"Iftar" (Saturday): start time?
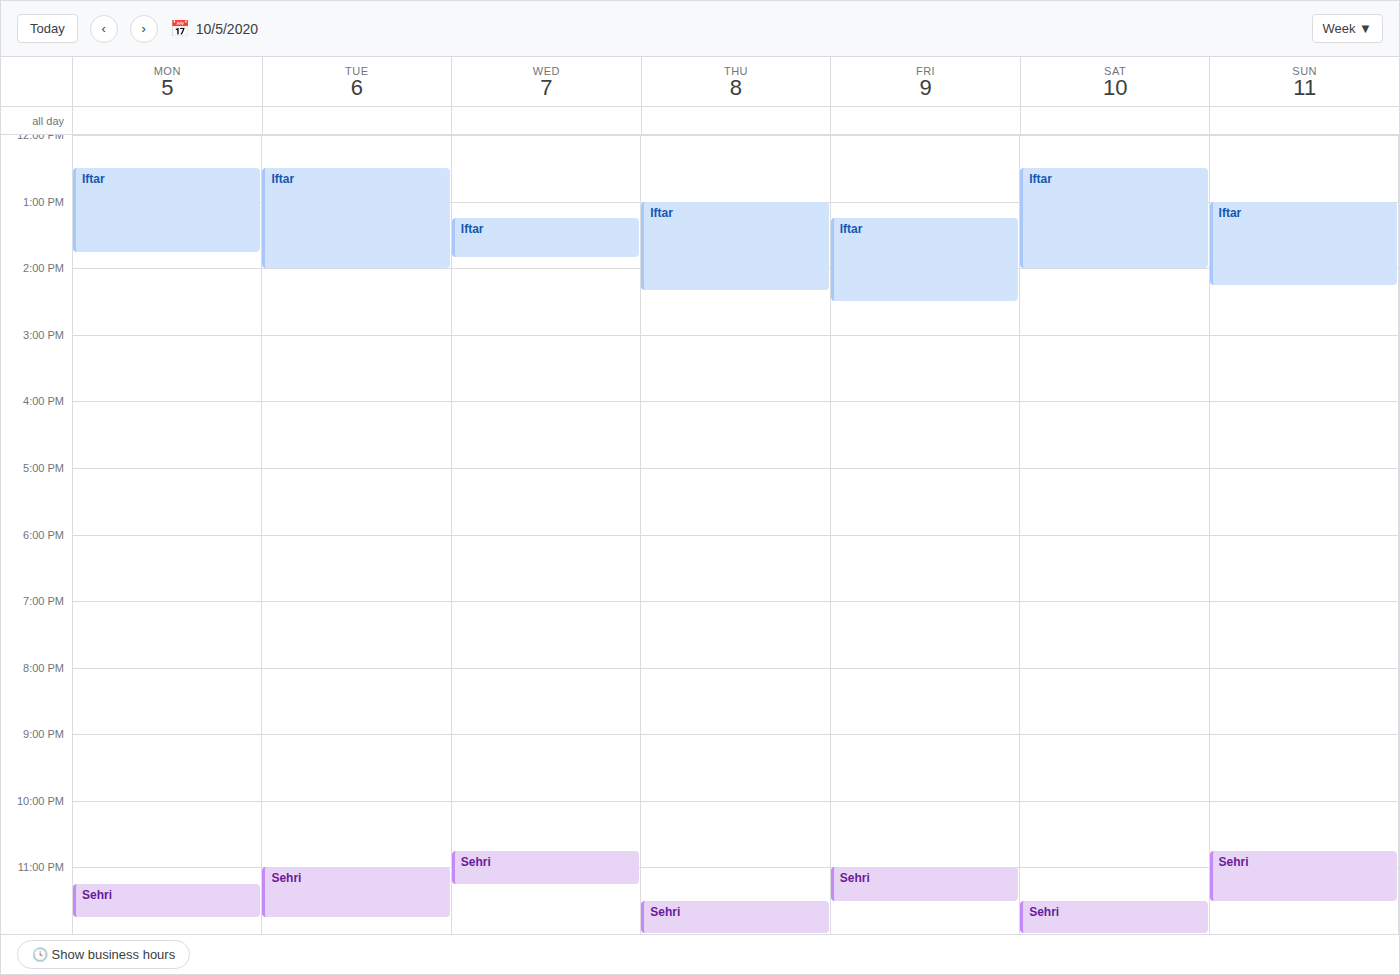
12:30